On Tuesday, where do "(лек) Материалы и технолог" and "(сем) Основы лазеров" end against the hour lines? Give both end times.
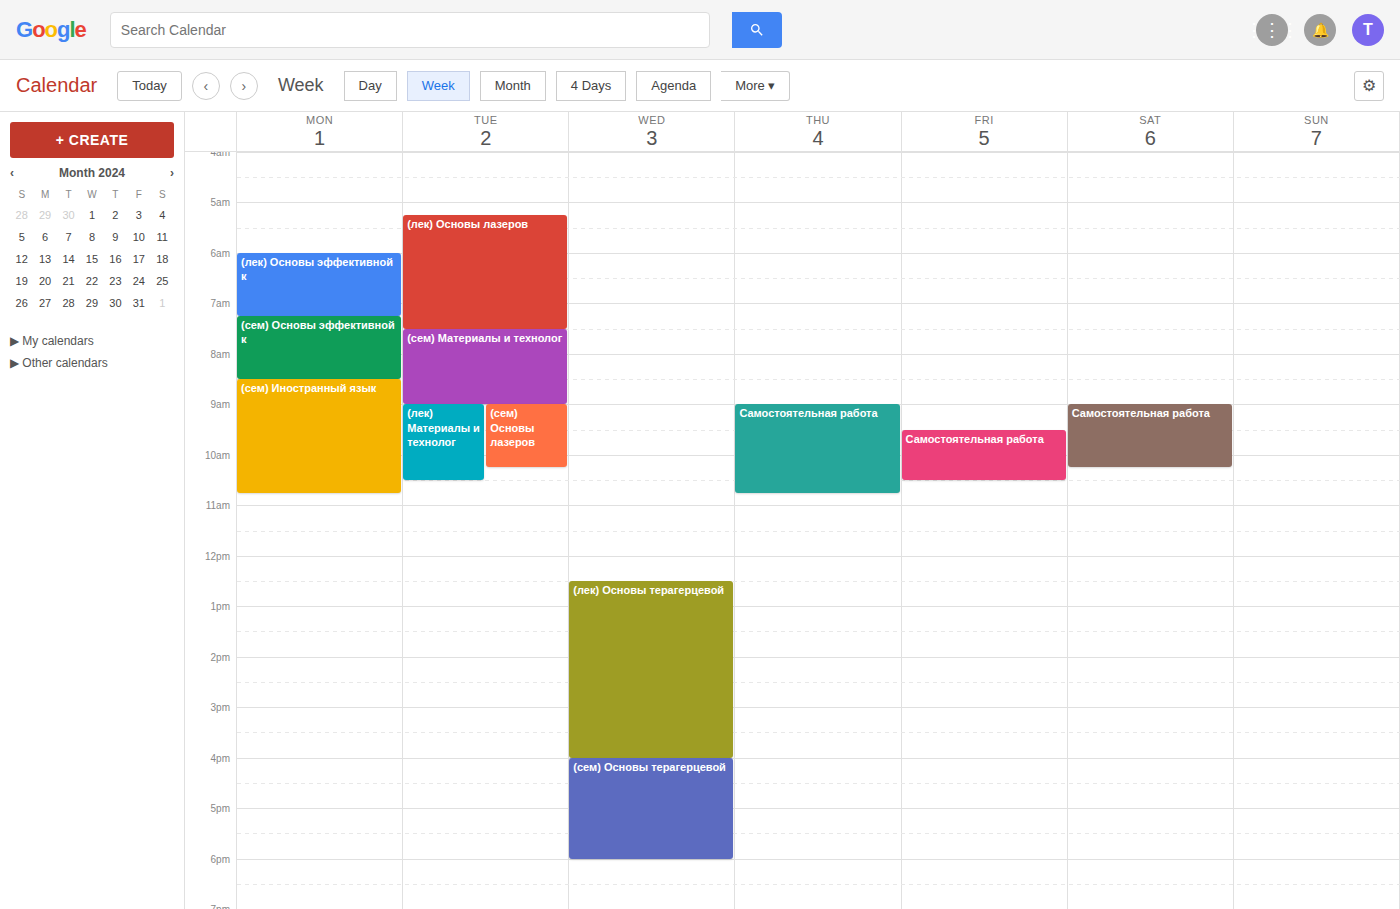
"(лек) Материалы и технолог": 10:30 AM, halfway between the 10 AM and 11 AM lines. "(сем) Основы лазеров": 10:15 AM, neither: a quarter of the way from the 10 AM line to the 11 AM line.